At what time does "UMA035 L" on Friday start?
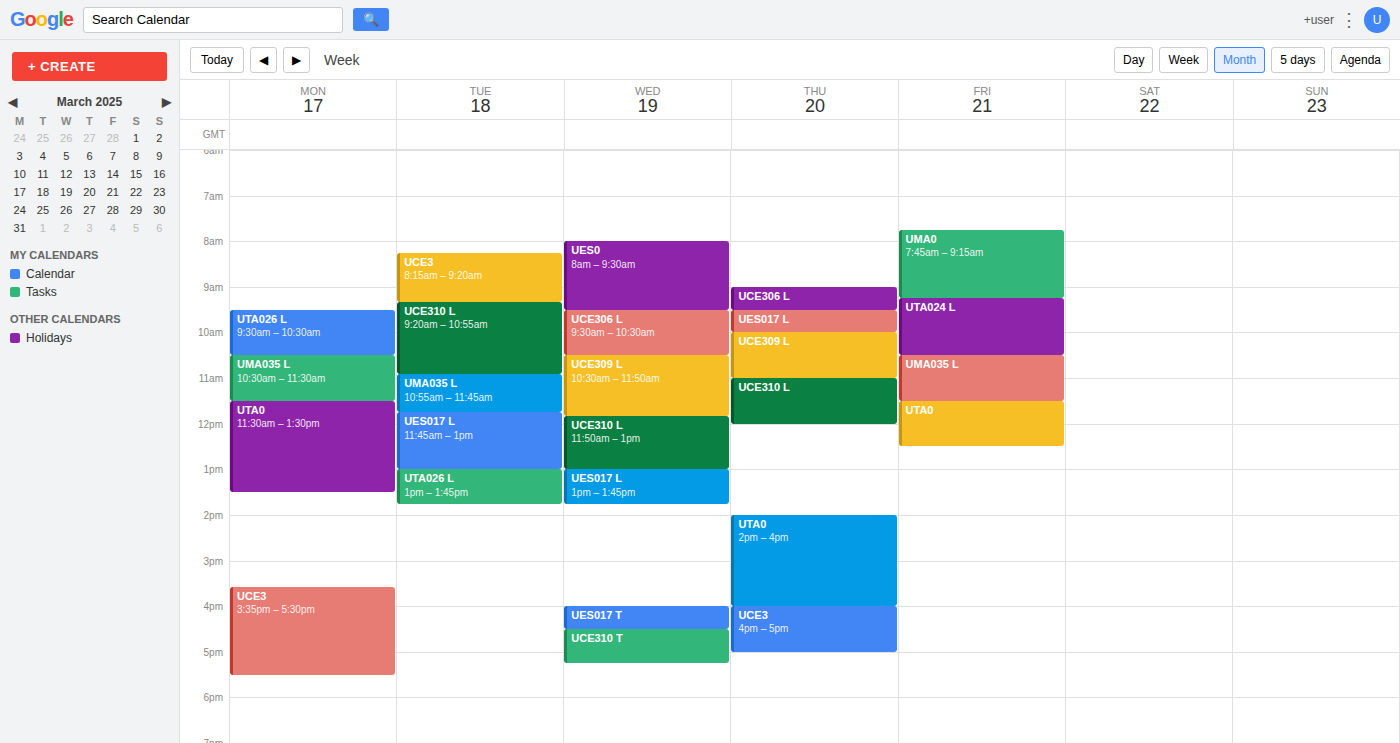
10:30 AM